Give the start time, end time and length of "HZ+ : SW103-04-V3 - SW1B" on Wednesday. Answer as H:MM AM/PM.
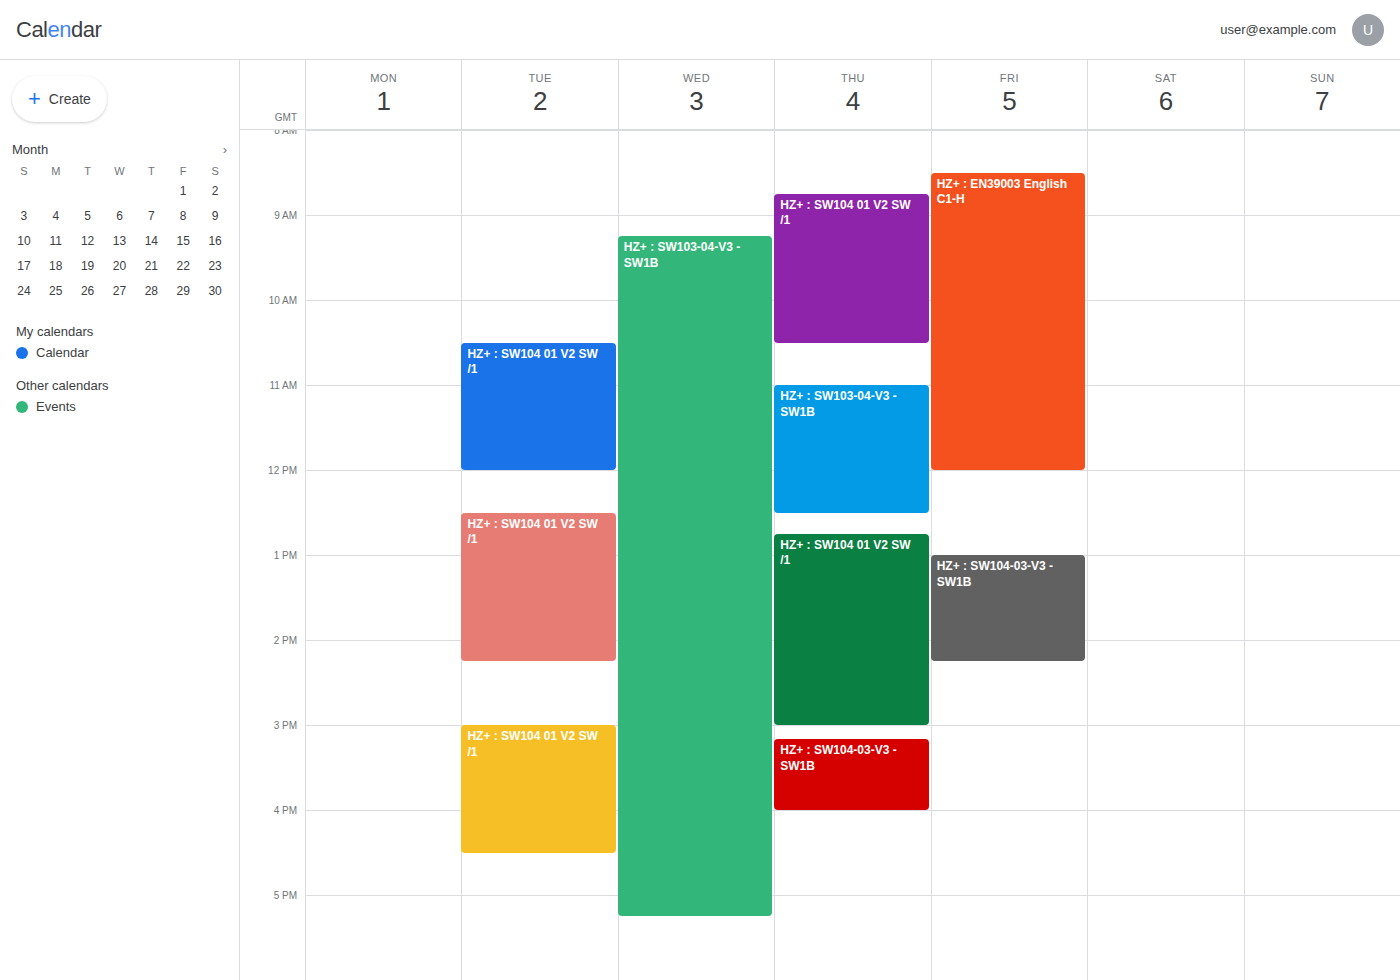
9:15 AM to 5:15 PM, 8 hours